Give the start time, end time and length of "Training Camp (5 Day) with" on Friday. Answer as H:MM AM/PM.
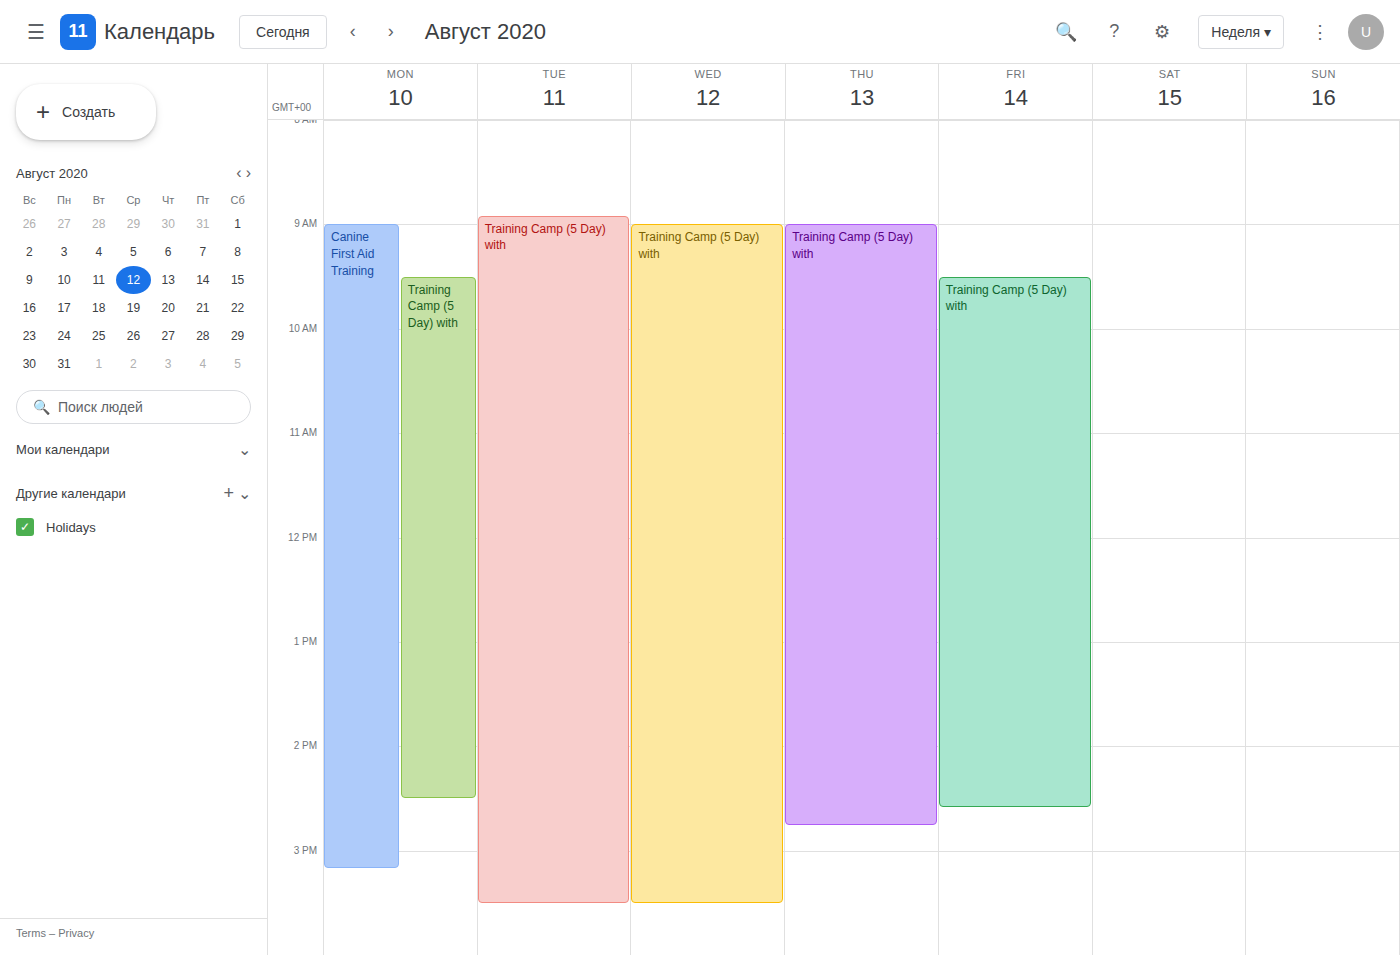
9:30 AM to 2:35 PM, 5 hours 5 minutes